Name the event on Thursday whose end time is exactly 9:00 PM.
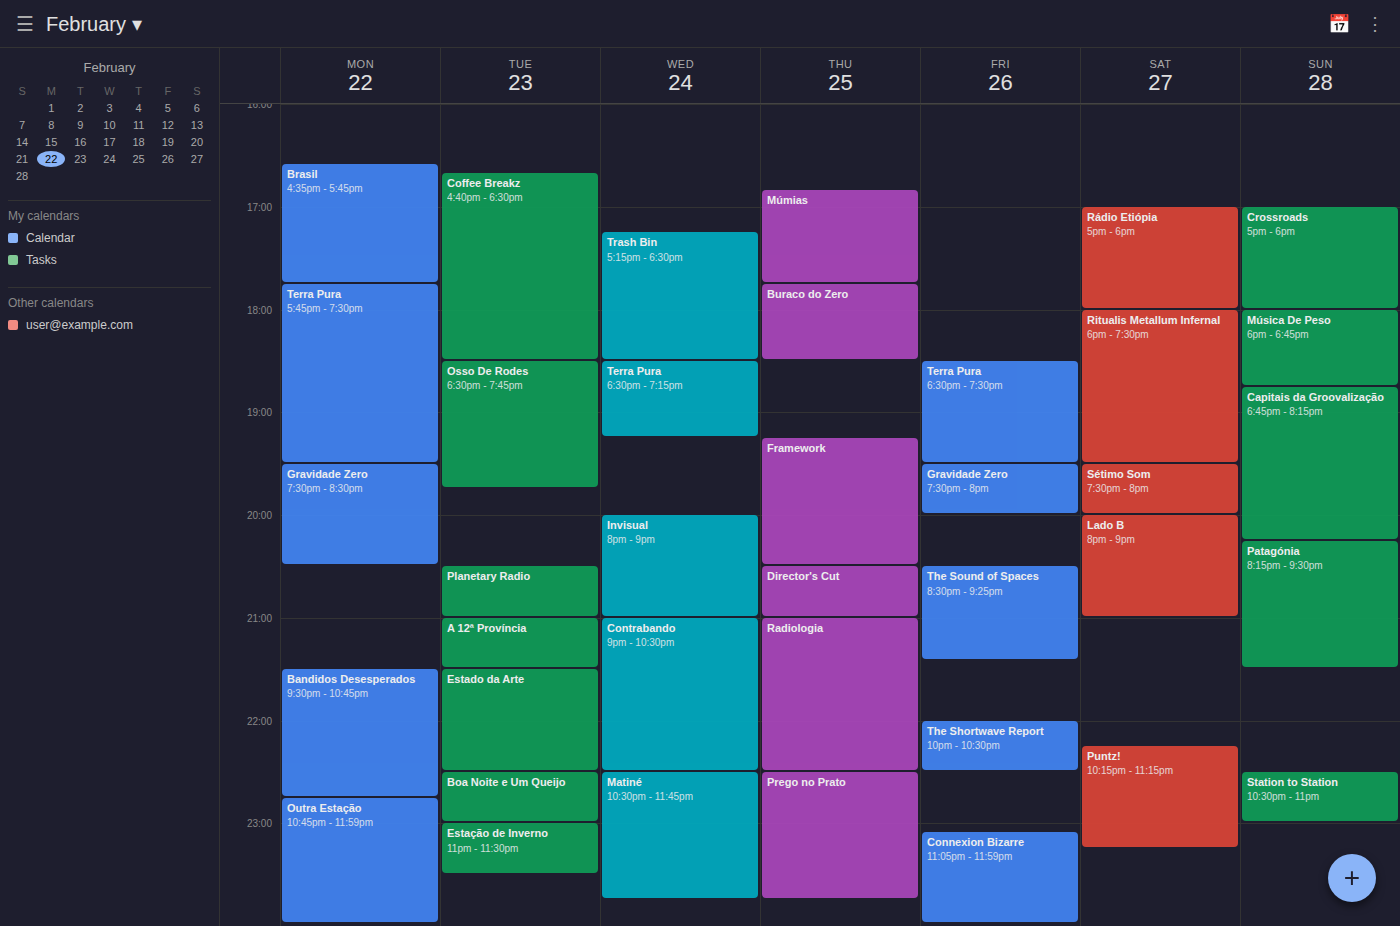
"Director's Cut"